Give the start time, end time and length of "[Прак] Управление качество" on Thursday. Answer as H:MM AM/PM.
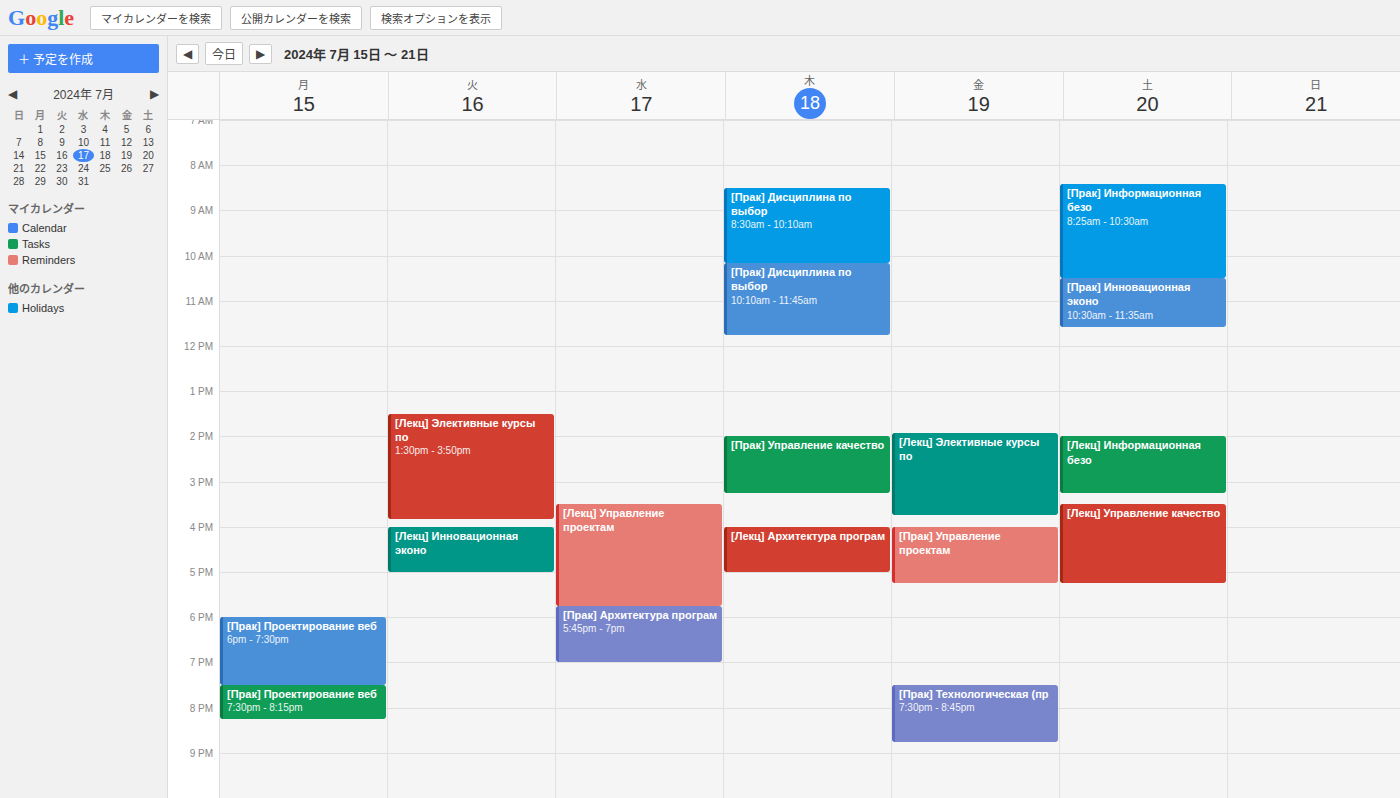
2:00 PM to 3:15 PM, 1 hour 15 minutes